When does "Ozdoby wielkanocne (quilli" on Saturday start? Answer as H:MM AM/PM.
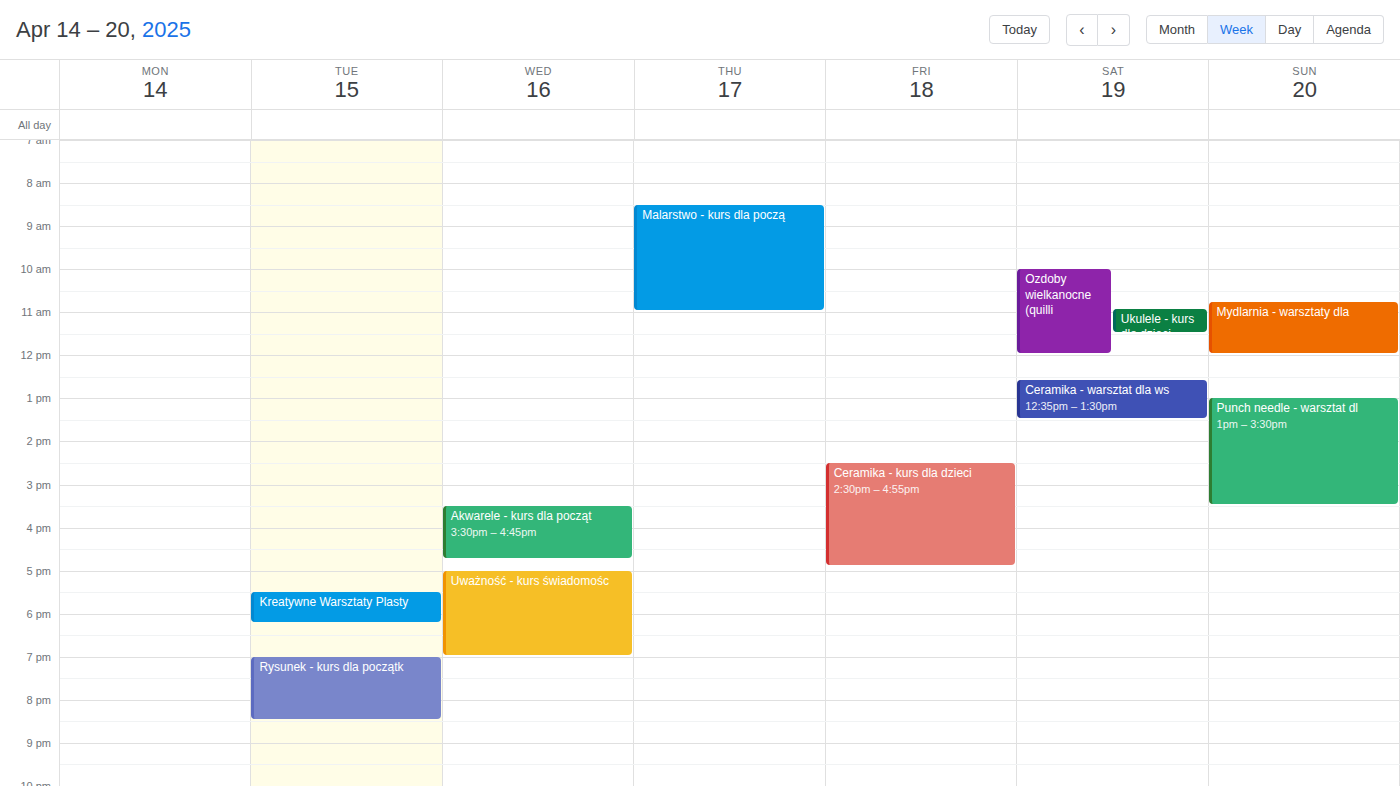
10:00 AM